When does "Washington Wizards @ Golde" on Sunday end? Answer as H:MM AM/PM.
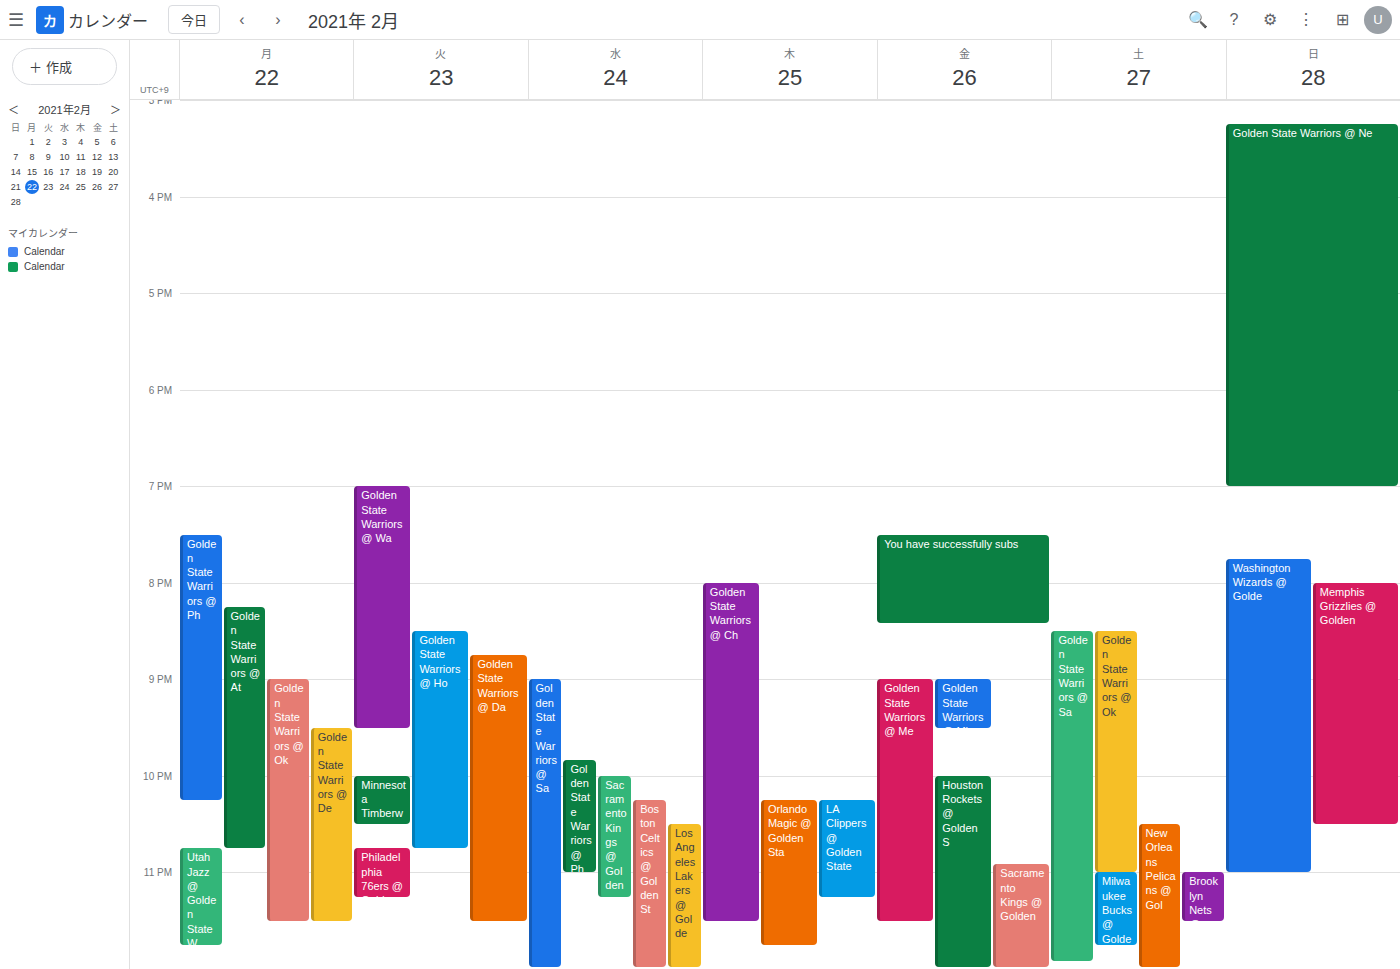
11:00 PM